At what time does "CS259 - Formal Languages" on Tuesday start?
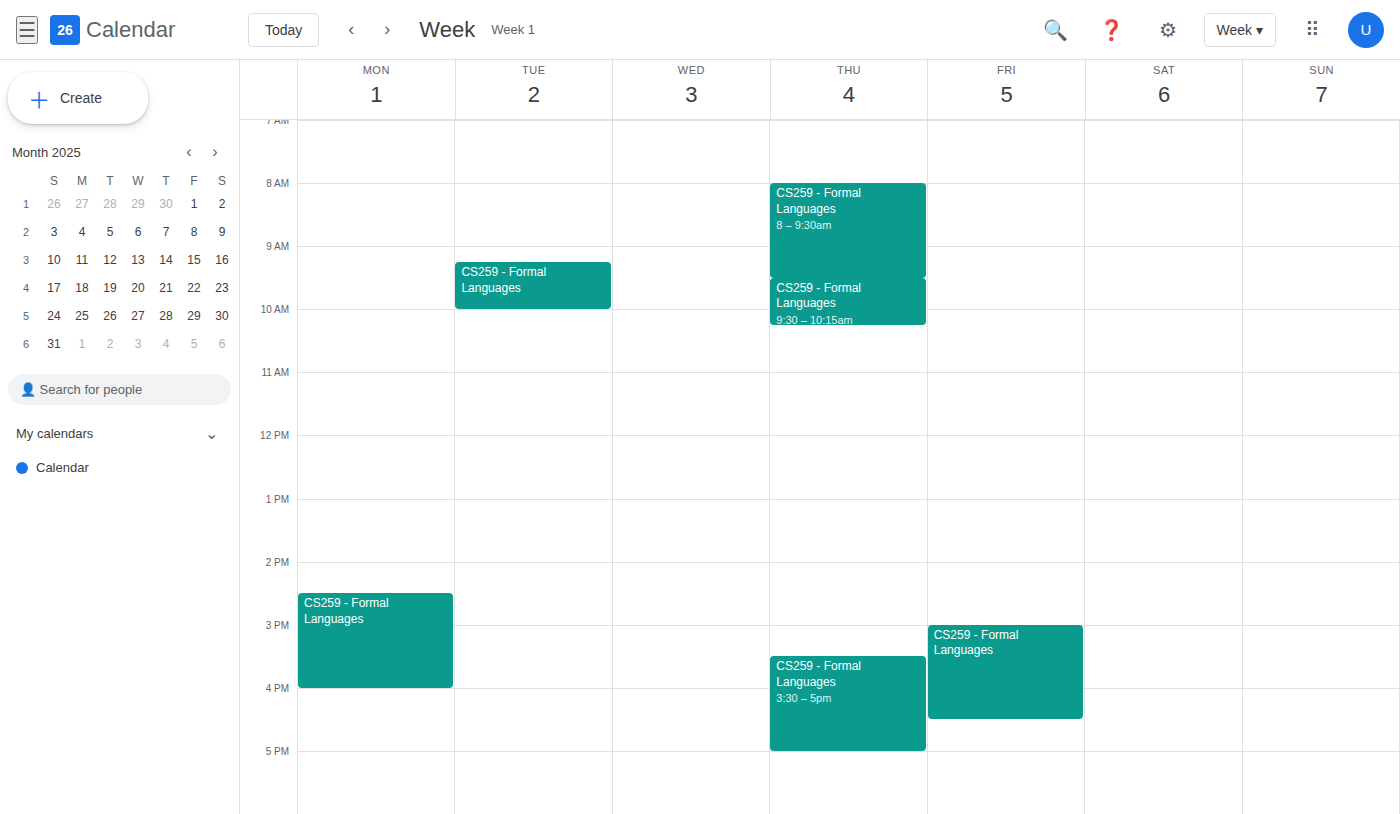
9:15 AM